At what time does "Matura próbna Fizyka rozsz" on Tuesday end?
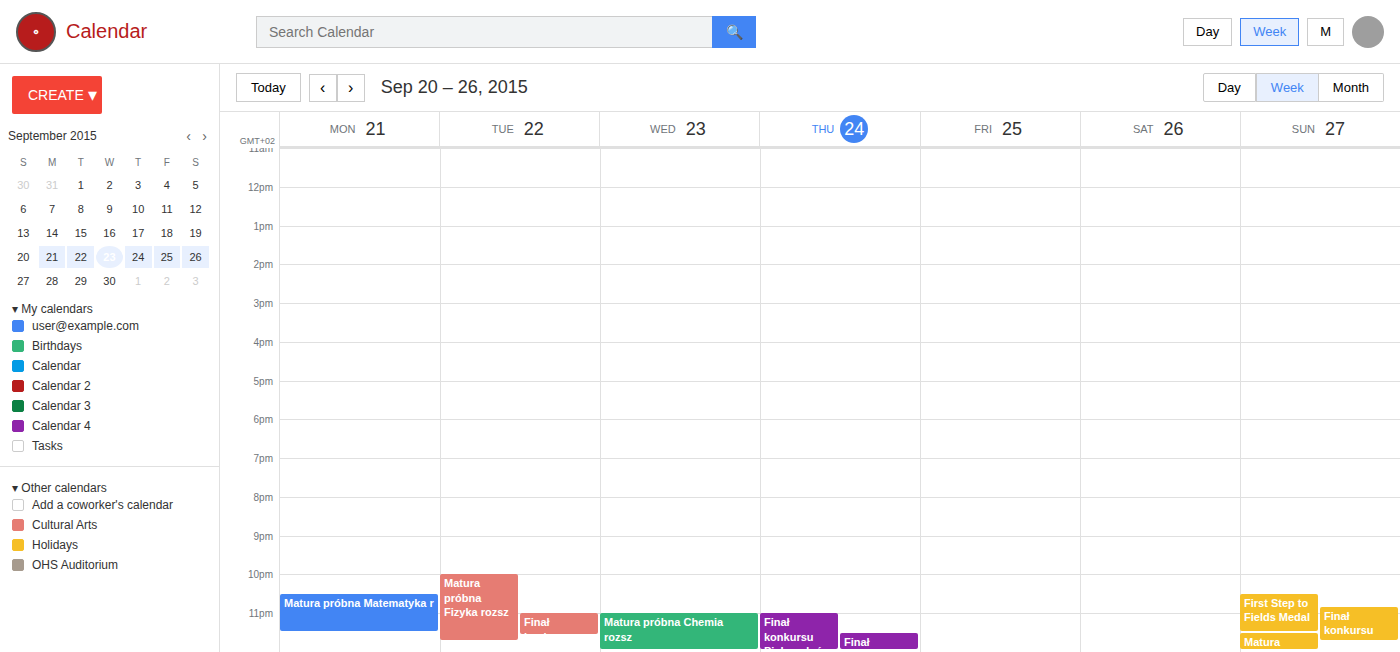
11:45 PM